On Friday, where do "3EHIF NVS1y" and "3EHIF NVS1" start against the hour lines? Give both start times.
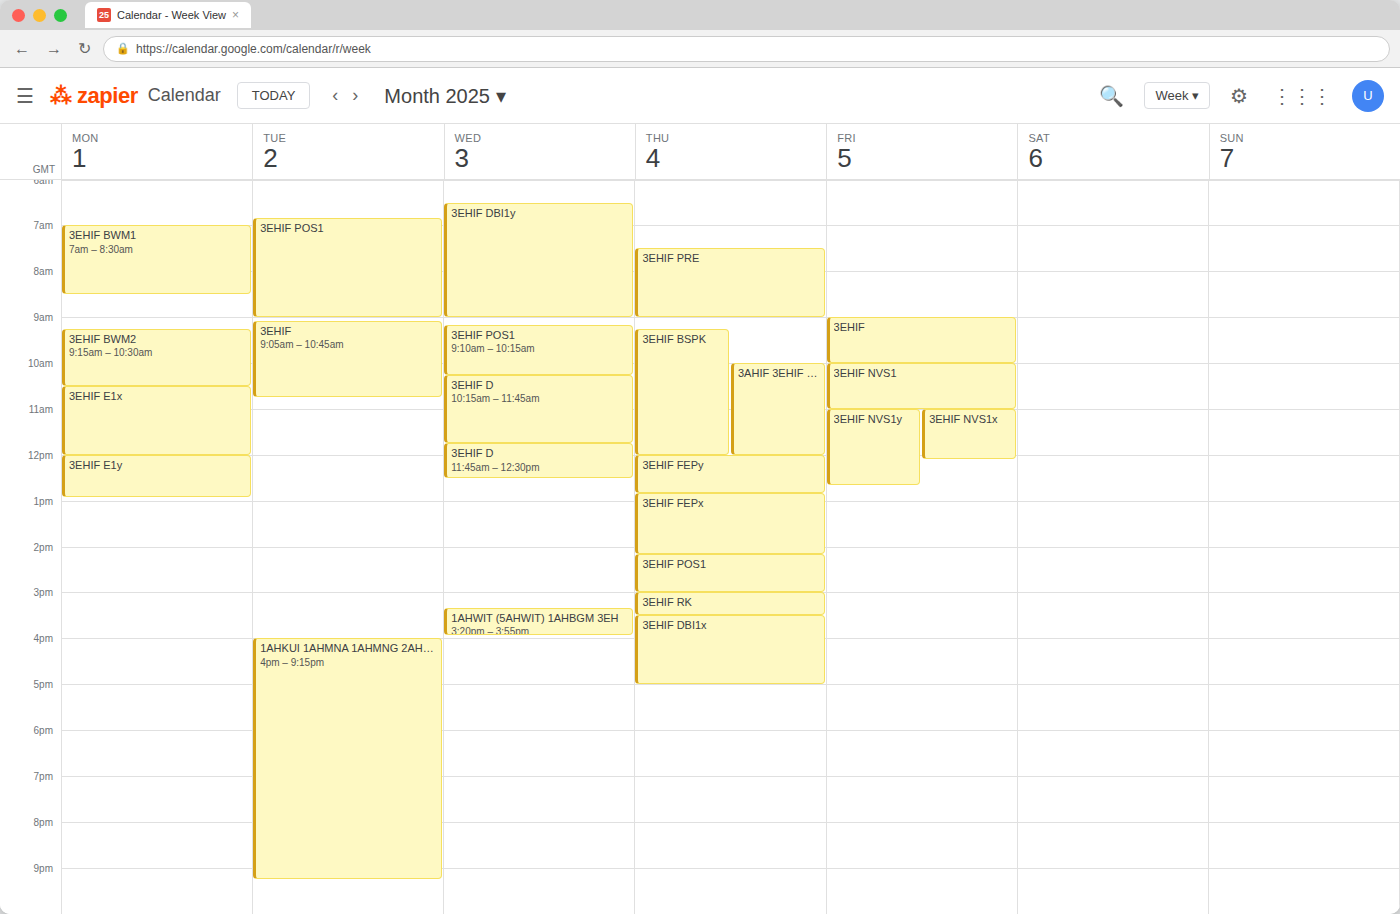
"3EHIF NVS1y": 11:00 AM, exactly on the 11 AM line. "3EHIF NVS1": 10:00 AM, exactly on the 10 AM line.